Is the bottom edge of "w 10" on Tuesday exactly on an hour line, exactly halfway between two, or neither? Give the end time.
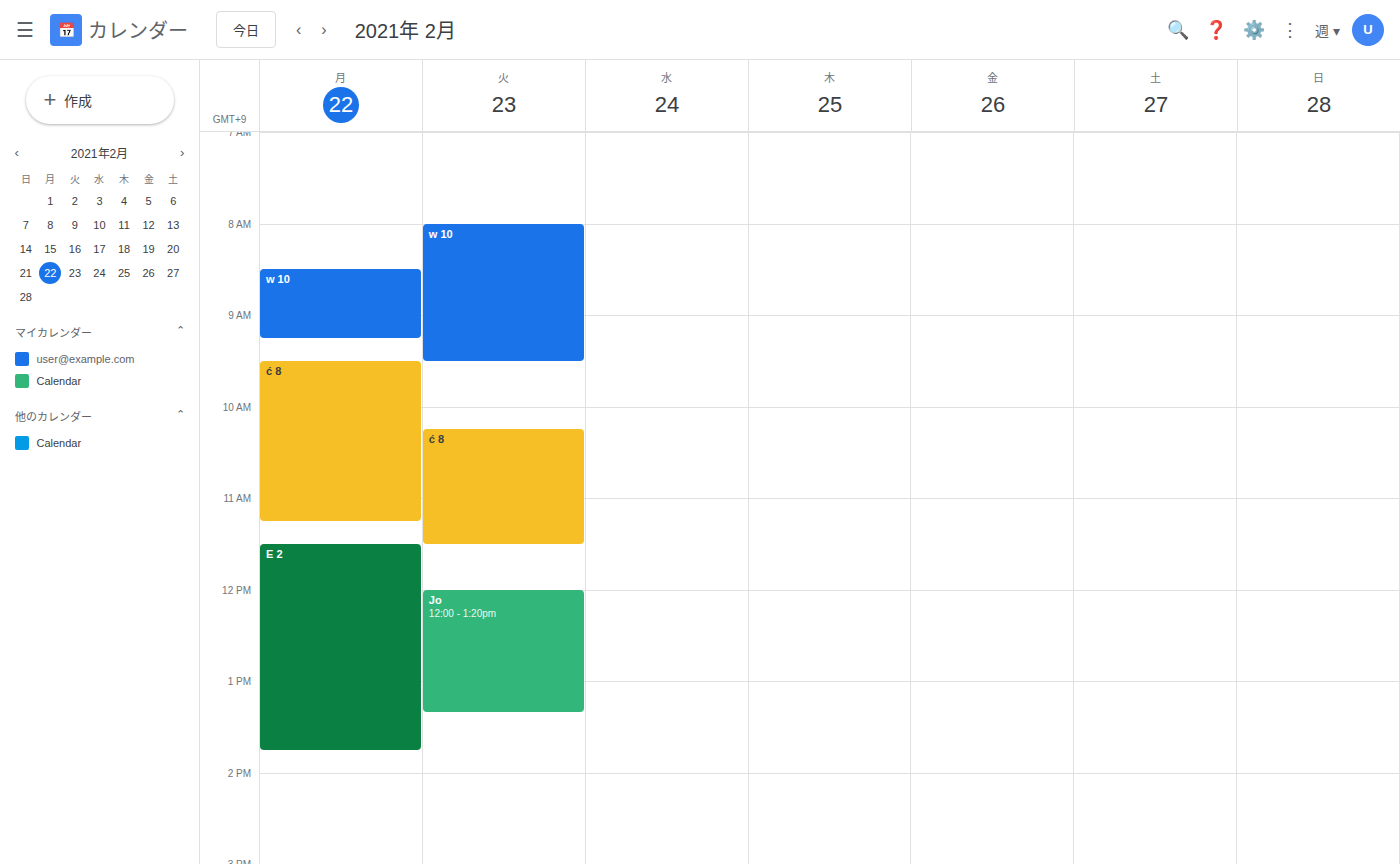
9:30 AM -- halfway between the 9 AM and 10 AM lines.